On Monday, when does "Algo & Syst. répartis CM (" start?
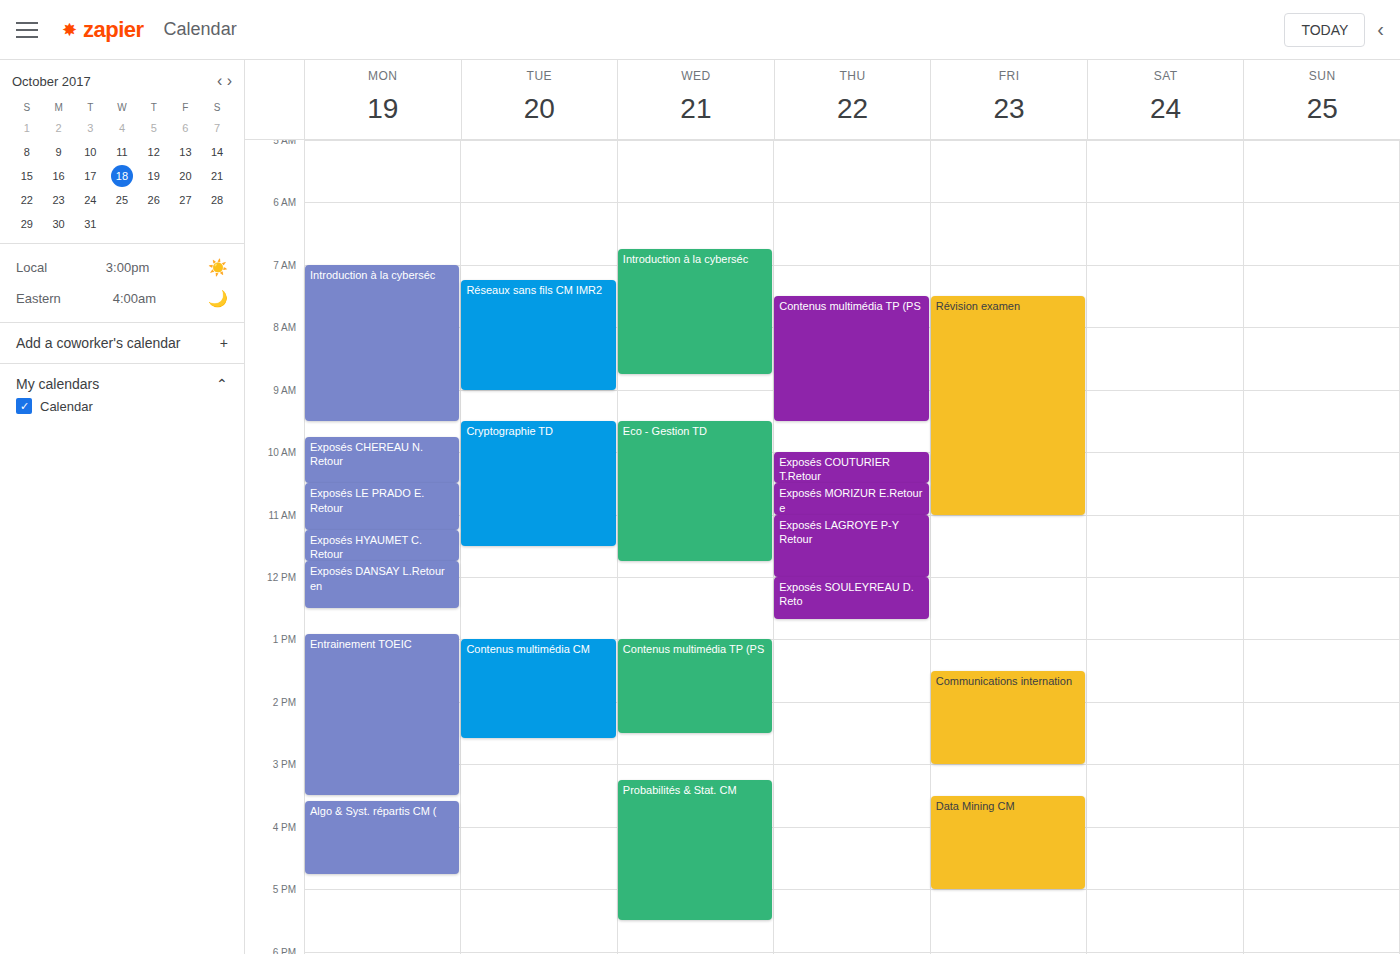
3:35 PM